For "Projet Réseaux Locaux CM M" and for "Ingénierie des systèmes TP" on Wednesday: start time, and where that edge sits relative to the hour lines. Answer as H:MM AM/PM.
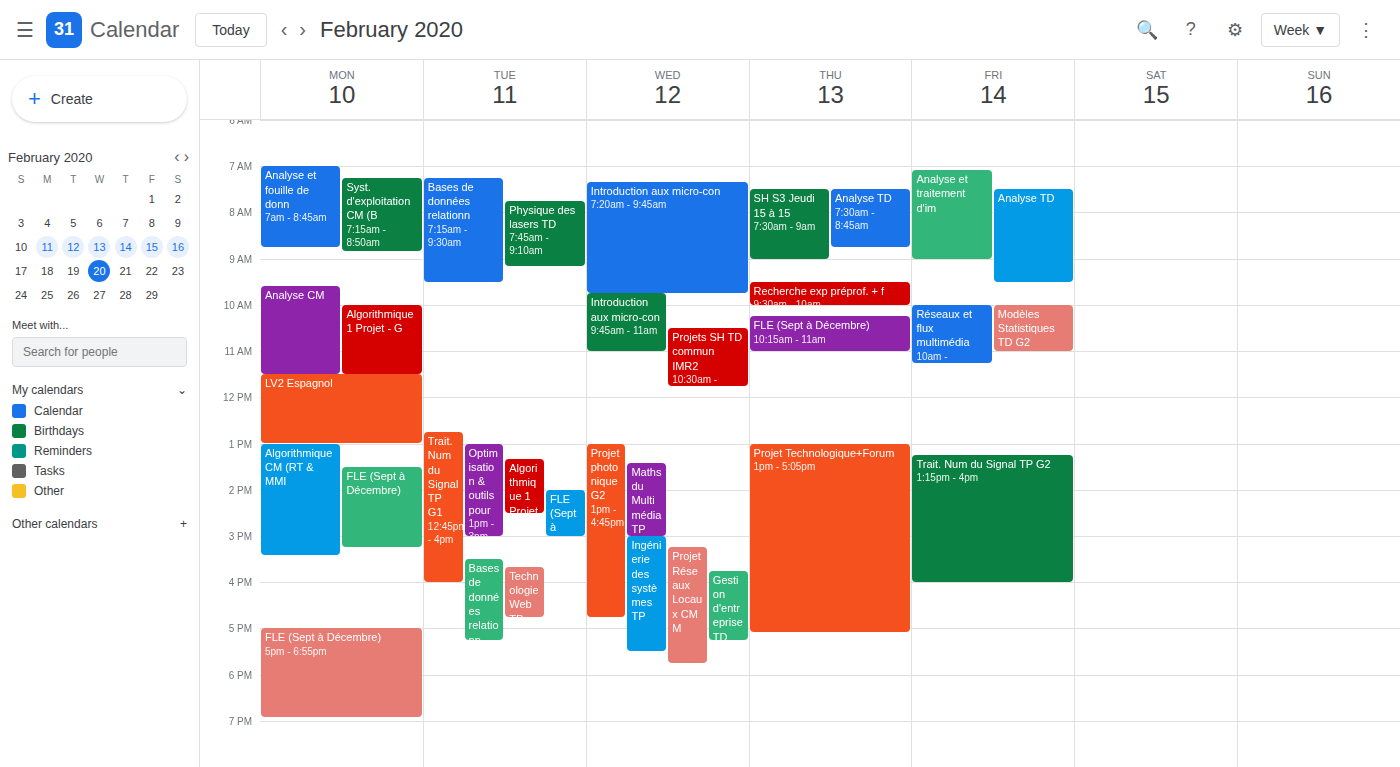
"Projet Réseaux Locaux CM M": 3:15 PM, neither: a quarter of the way from the 3 PM line to the 4 PM line. "Ingénierie des systèmes TP": 3:00 PM, exactly on the 3 PM line.